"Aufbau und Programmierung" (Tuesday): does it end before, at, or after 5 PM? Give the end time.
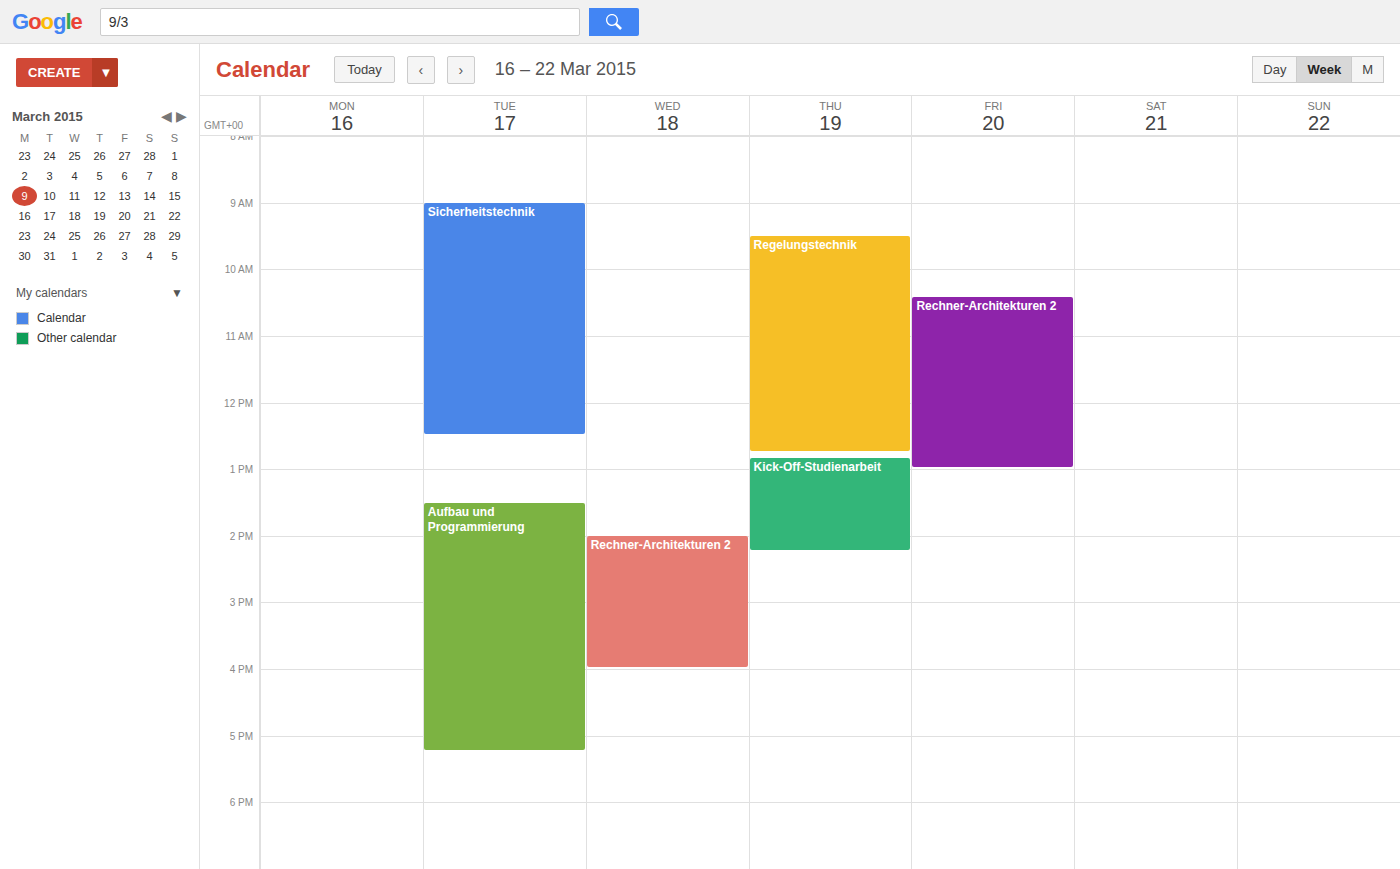
5:15 PM -- after 5 PM, 15 minutes below the 5 PM line.